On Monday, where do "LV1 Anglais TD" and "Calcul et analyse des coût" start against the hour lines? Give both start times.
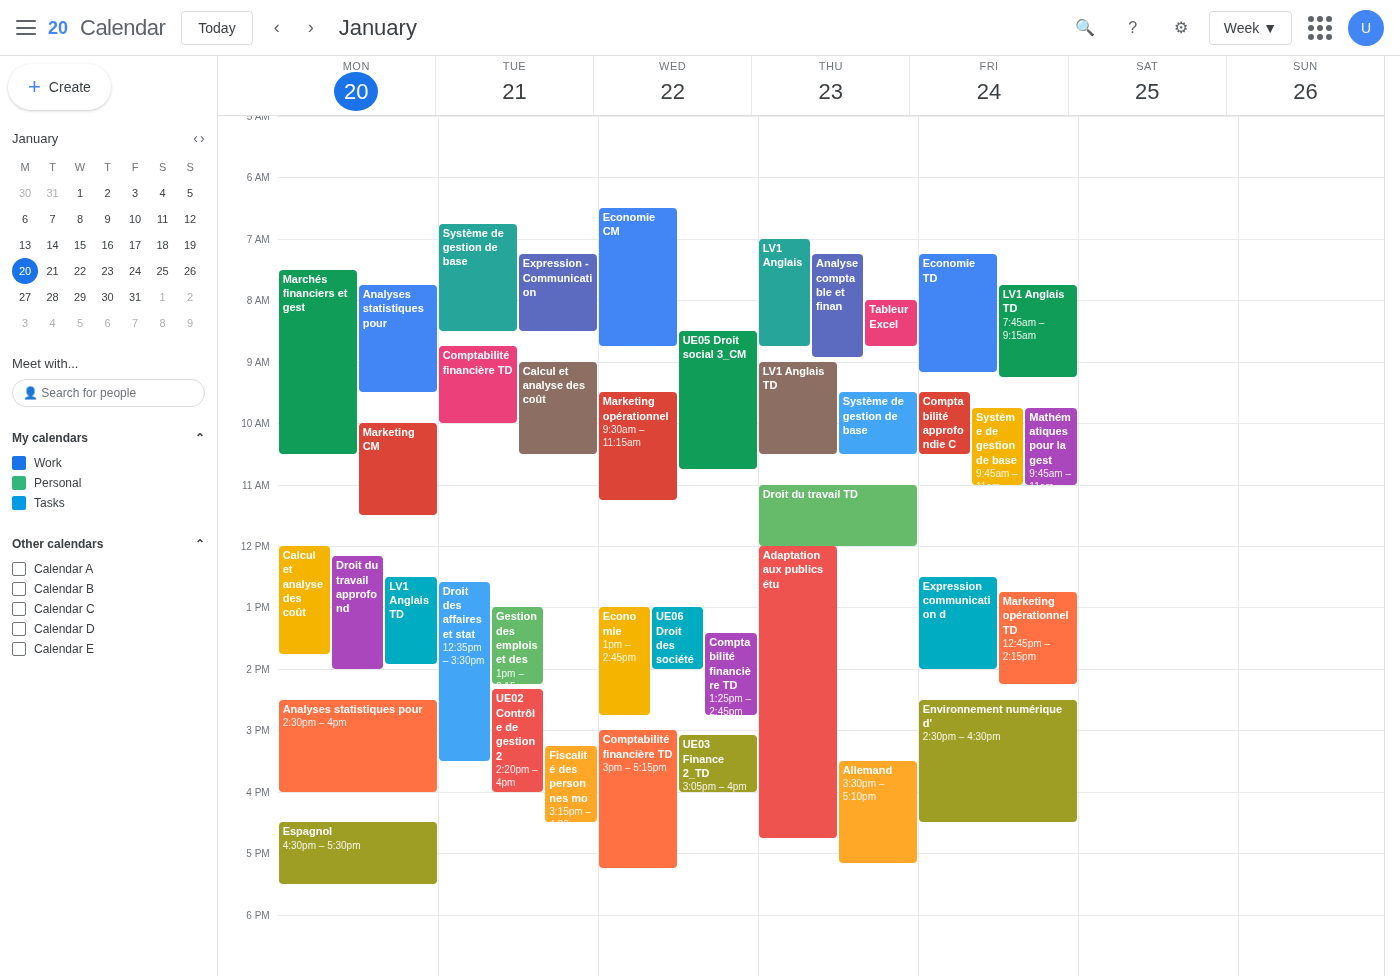
"LV1 Anglais TD": 12:30, halfway between the 12:00 and 13:00 lines. "Calcul et analyse des coût": 12:00, exactly on the 12:00 line.